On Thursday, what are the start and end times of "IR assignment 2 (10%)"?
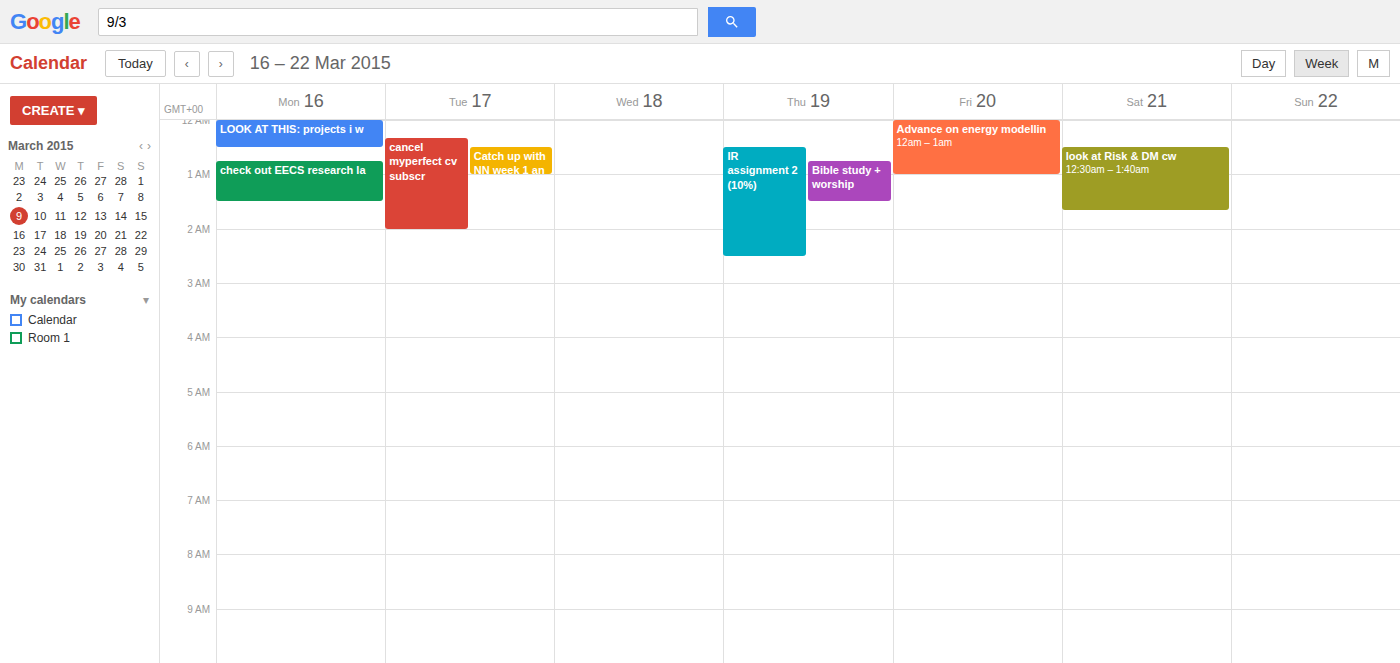
12:30 AM to 2:30 AM